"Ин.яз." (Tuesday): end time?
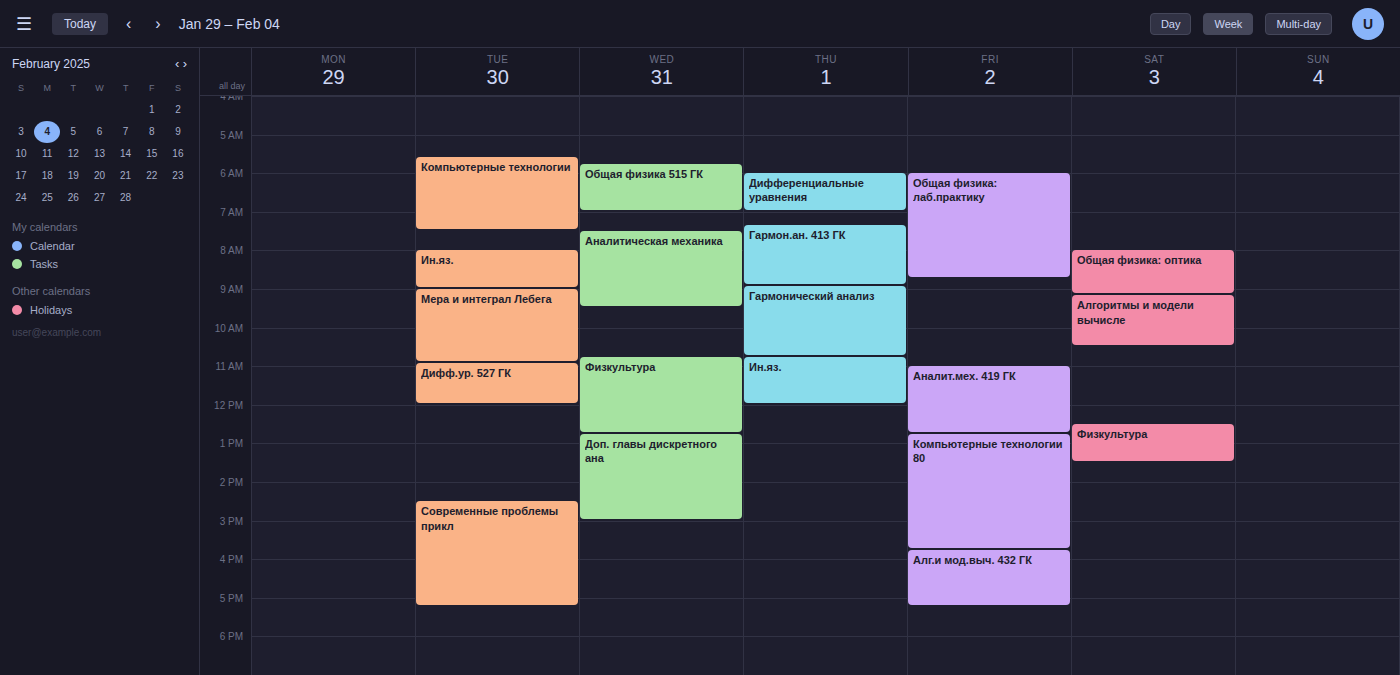
9:00 AM